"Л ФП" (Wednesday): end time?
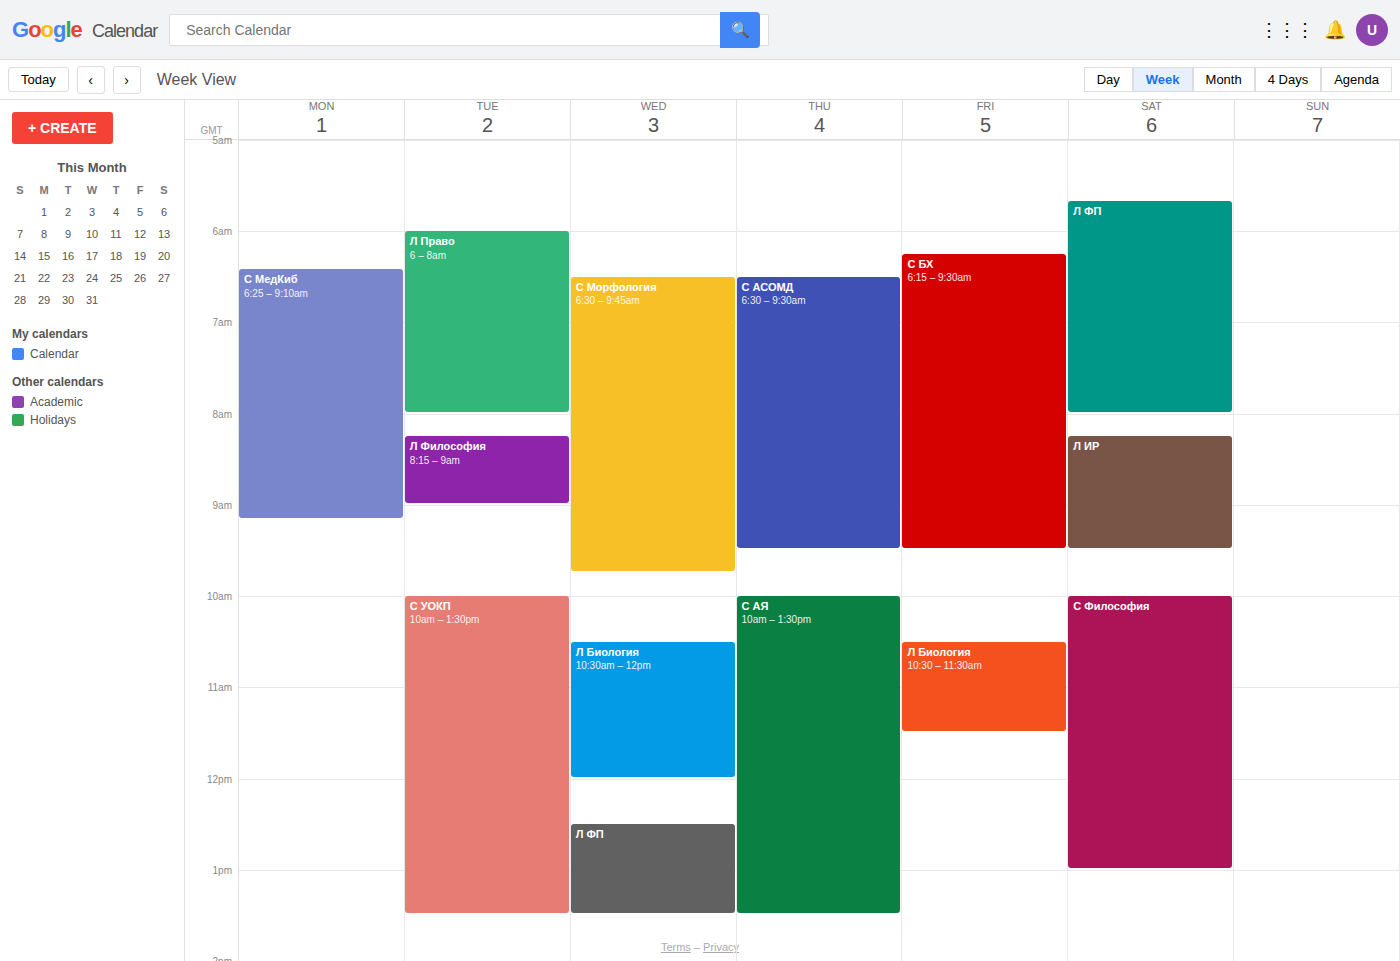
1:30 PM